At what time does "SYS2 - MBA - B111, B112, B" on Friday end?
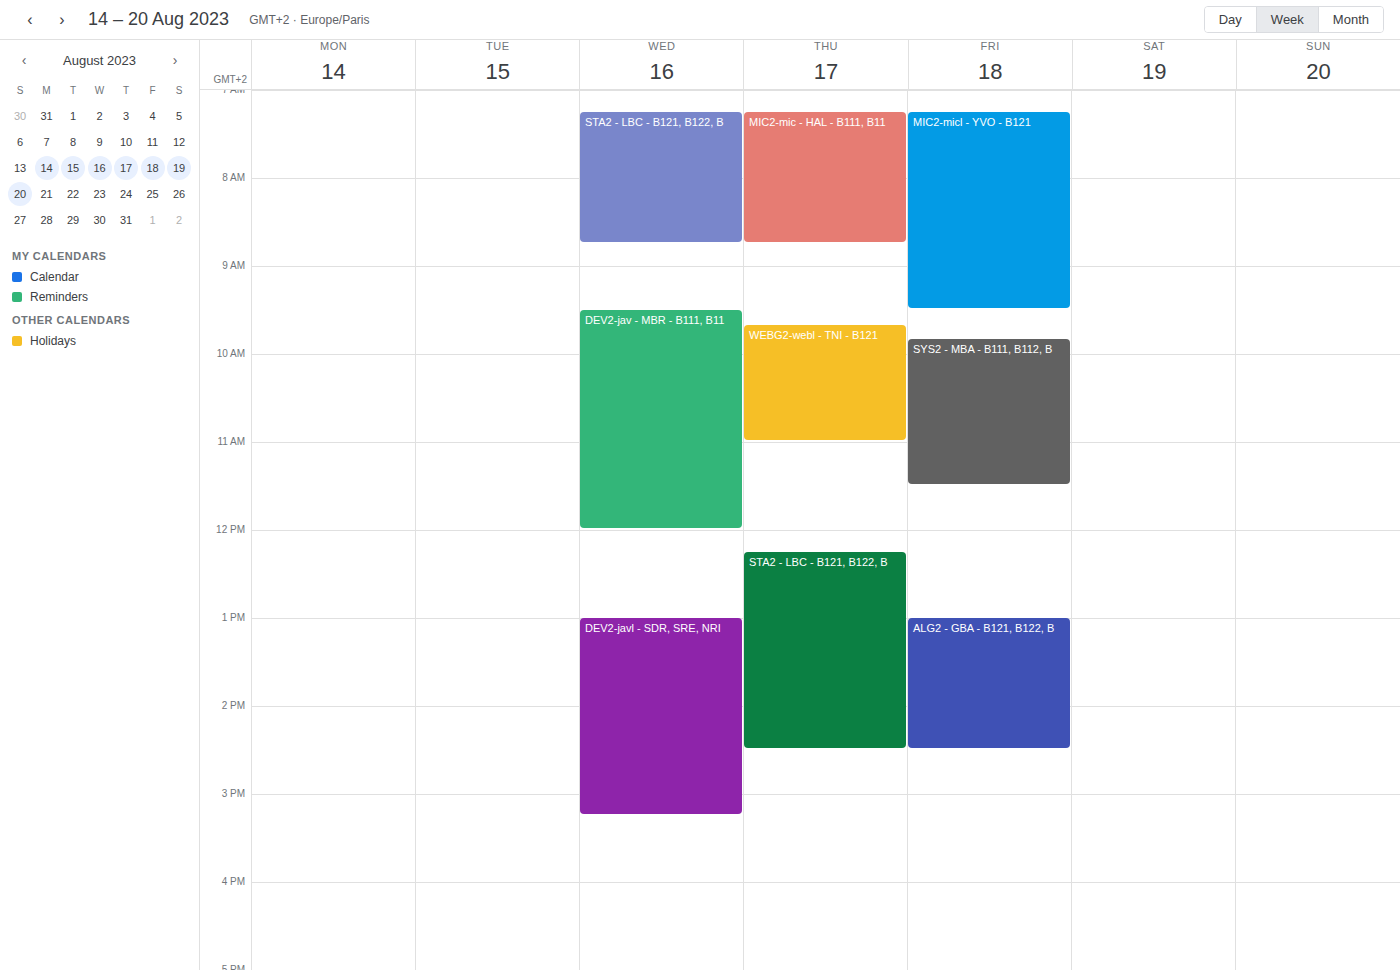
11:30 AM